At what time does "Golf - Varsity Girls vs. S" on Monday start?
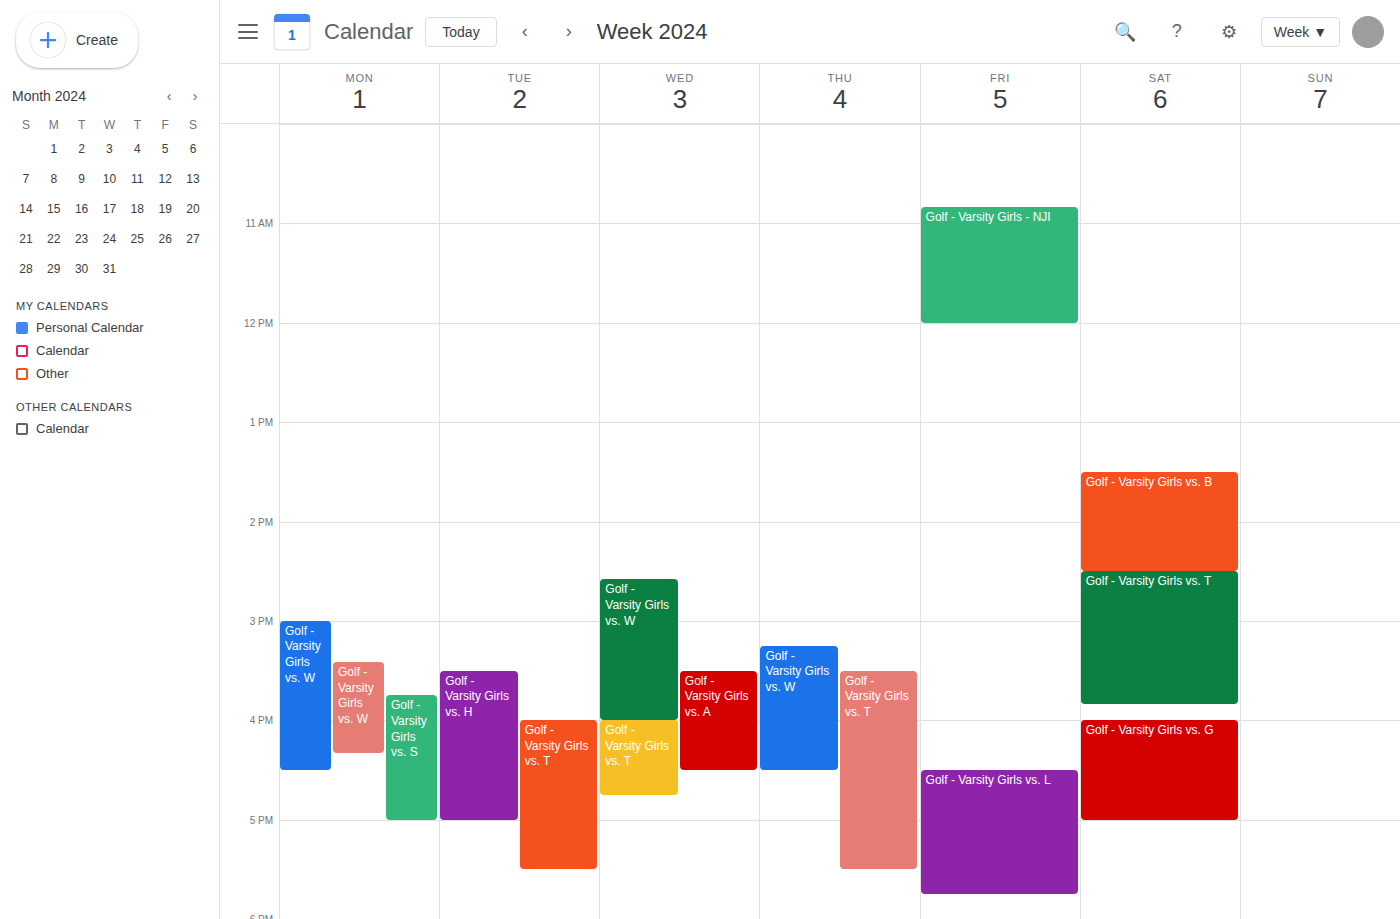
3:45 PM